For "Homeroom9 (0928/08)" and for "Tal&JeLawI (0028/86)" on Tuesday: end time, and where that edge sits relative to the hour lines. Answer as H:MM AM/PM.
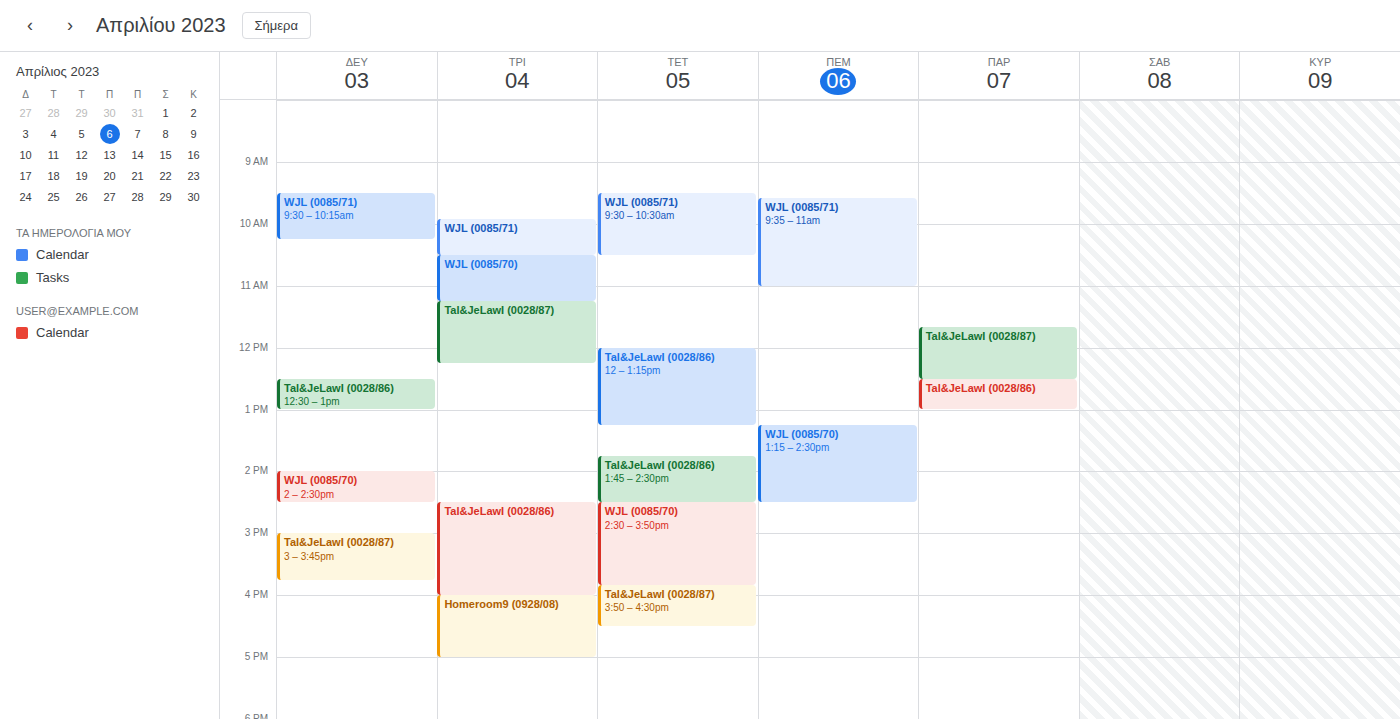
"Homeroom9 (0928/08)": 5:00 PM, exactly on the 5 PM line. "Tal&JeLawI (0028/86)": 4:00 PM, exactly on the 4 PM line.